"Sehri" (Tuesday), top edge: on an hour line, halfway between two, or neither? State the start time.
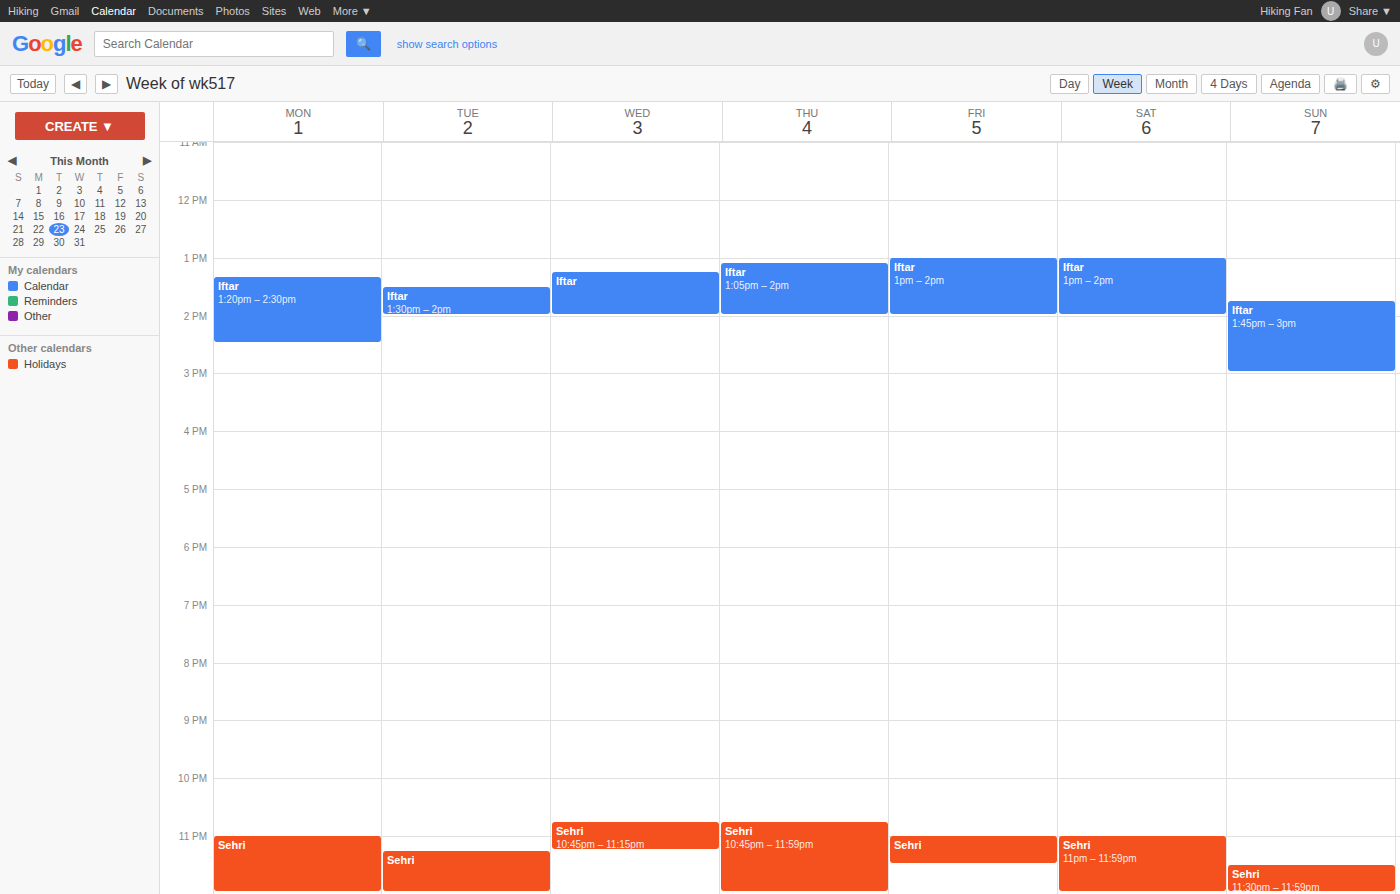
23:15 -- neither: a quarter of the way from the 23:00 line to the 24:00 line.